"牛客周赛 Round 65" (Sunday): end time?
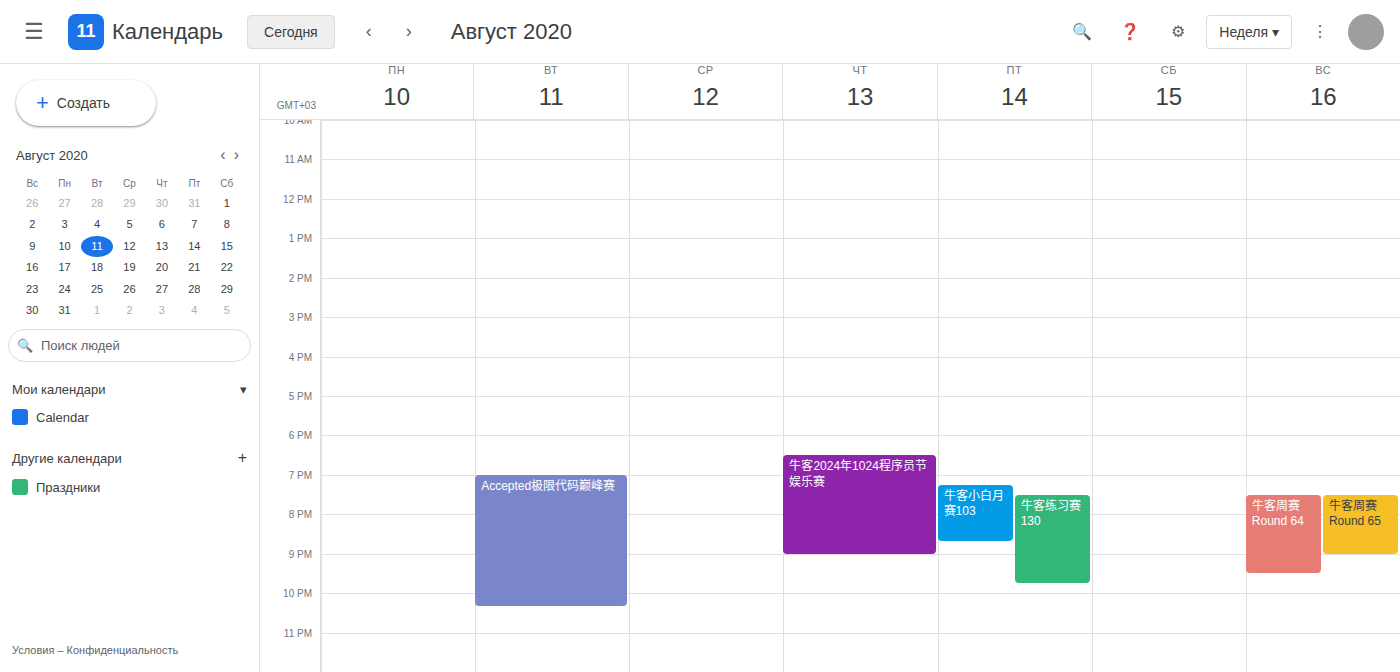
9:00 PM